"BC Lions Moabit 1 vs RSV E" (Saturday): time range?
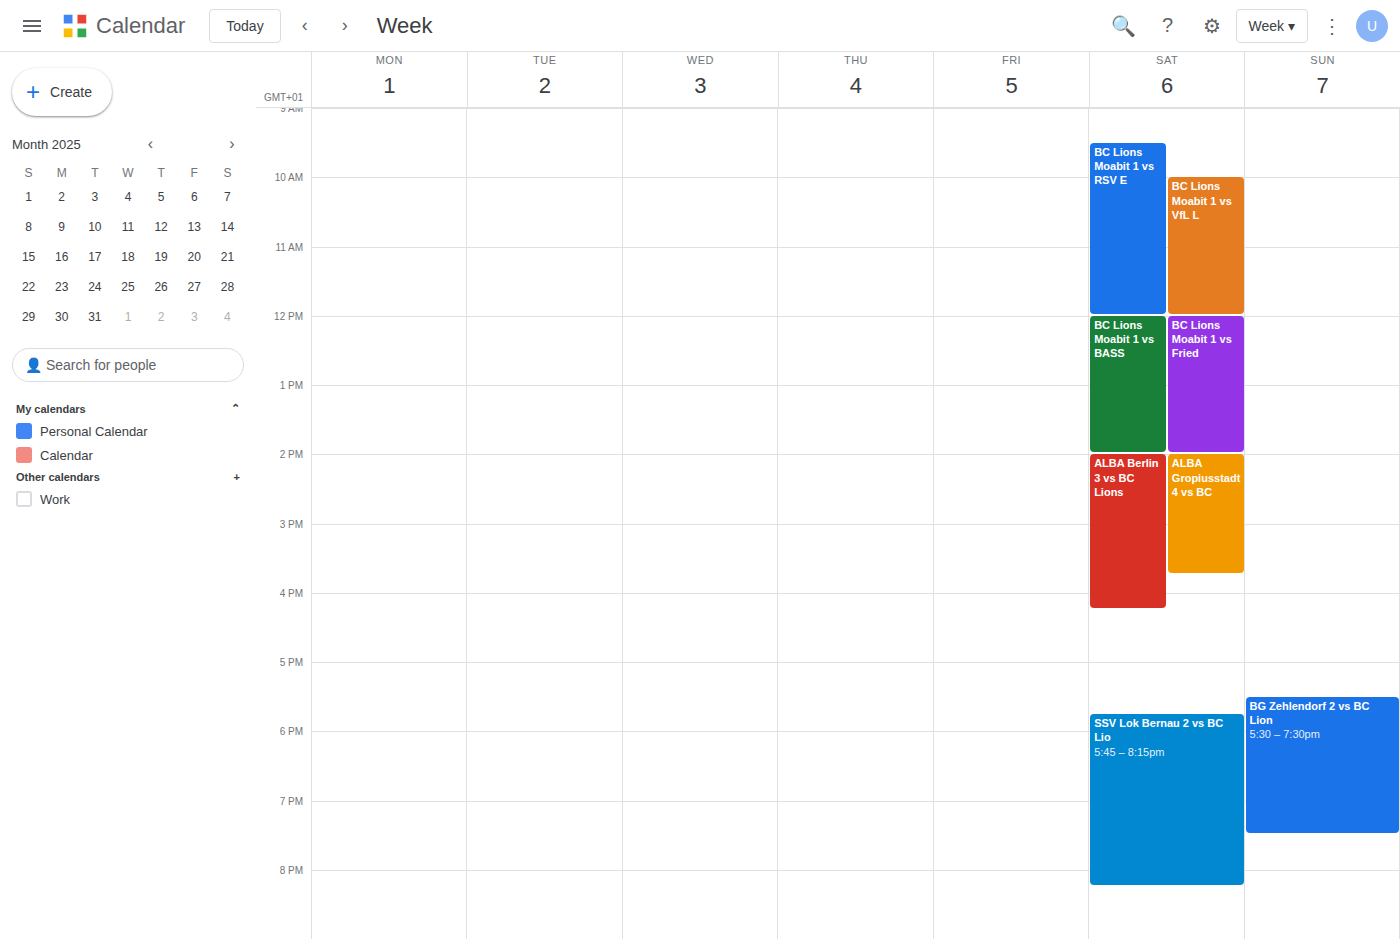
9:30 AM to 12:00 PM